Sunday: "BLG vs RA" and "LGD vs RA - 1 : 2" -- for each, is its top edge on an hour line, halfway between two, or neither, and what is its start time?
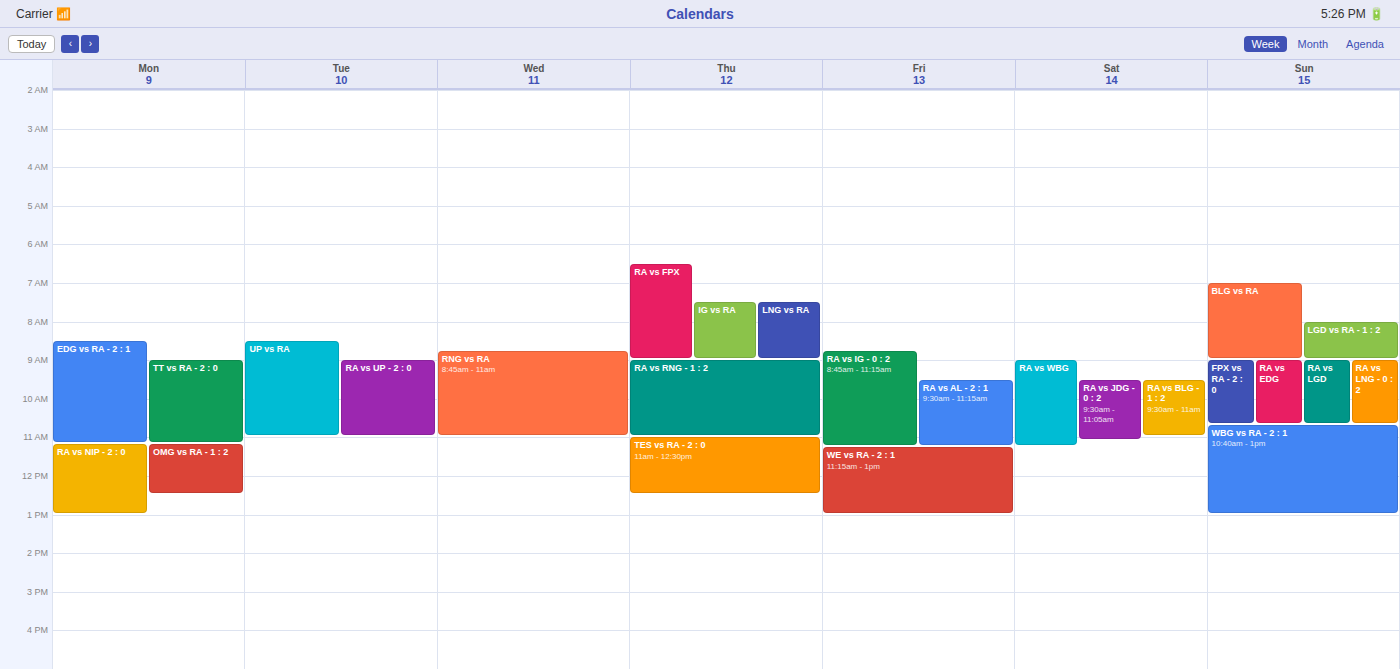
"BLG vs RA": 7:00 AM, exactly on the 7 AM line. "LGD vs RA - 1 : 2": 8:00 AM, exactly on the 8 AM line.